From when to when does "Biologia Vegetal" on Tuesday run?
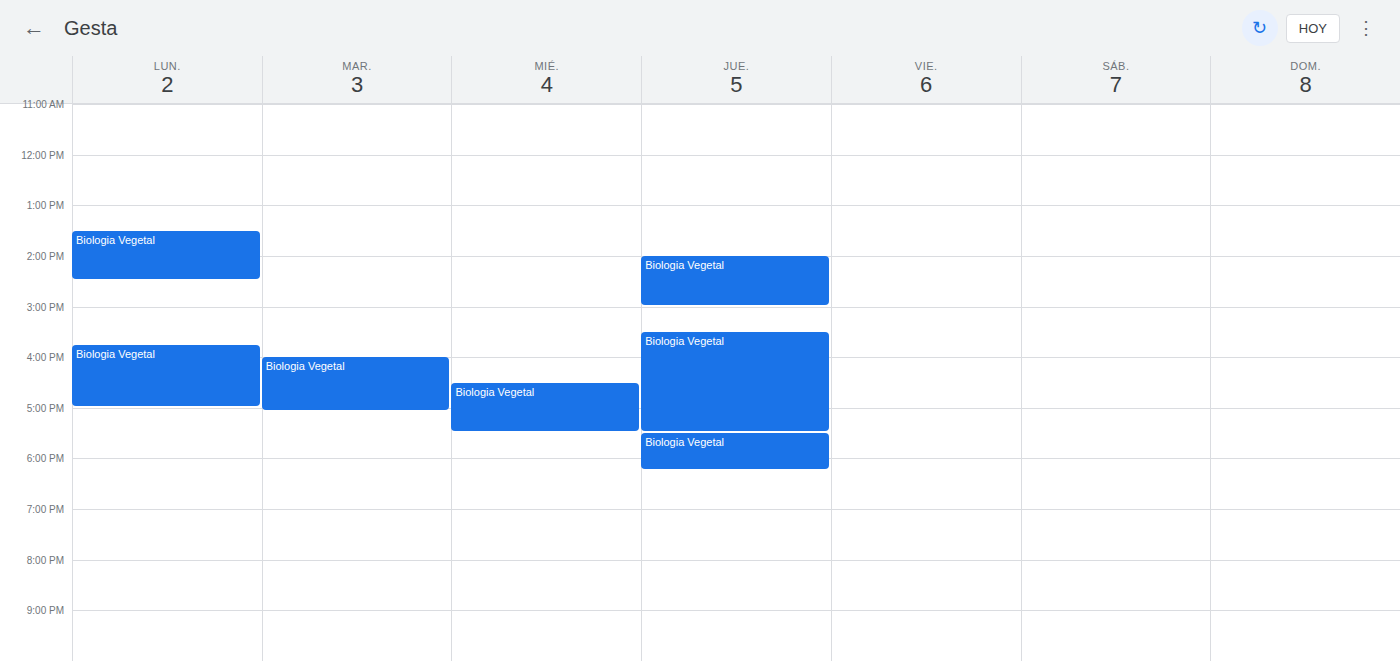
4:00 PM to 5:05 PM